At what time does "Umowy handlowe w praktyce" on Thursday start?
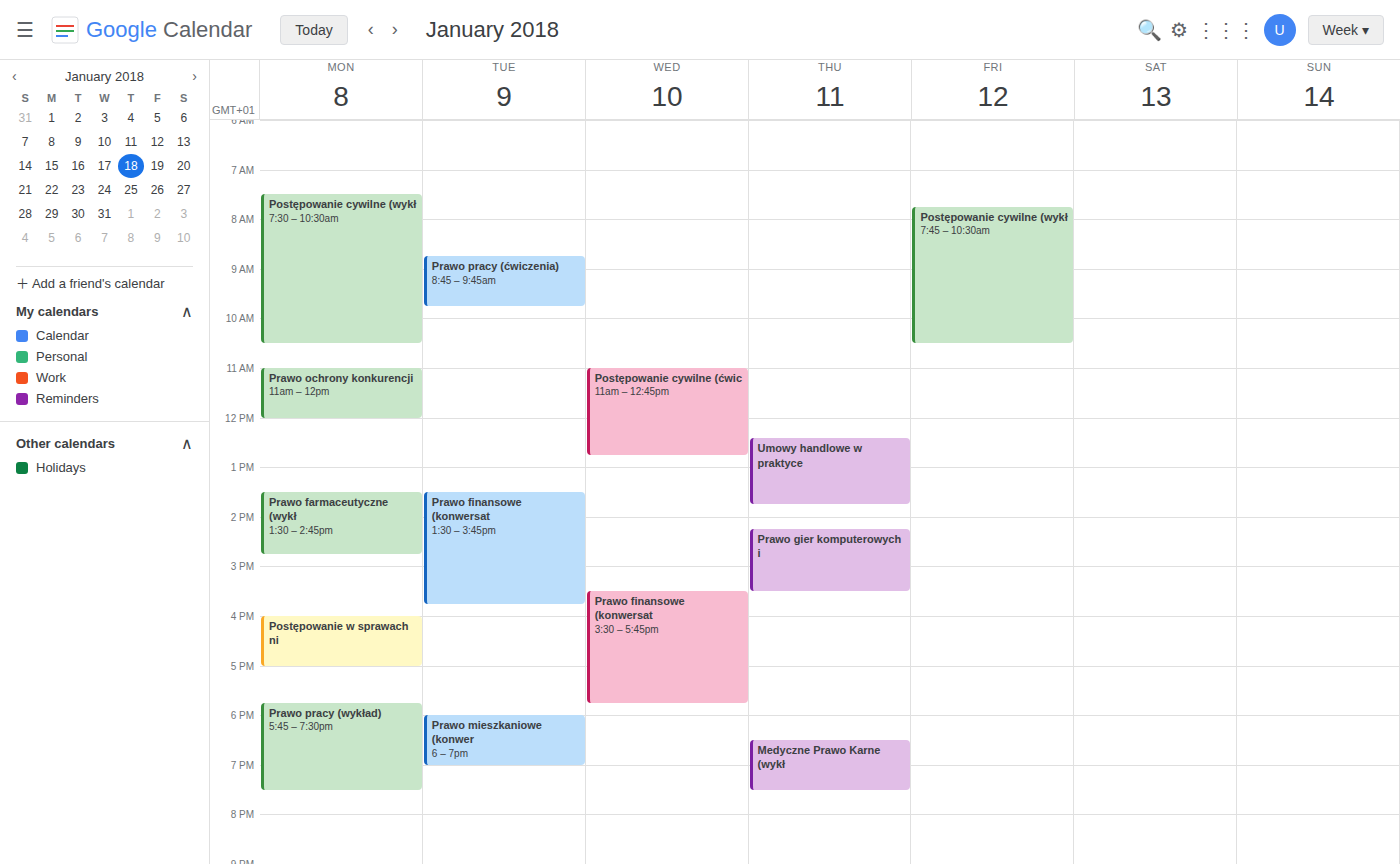
12:25 PM